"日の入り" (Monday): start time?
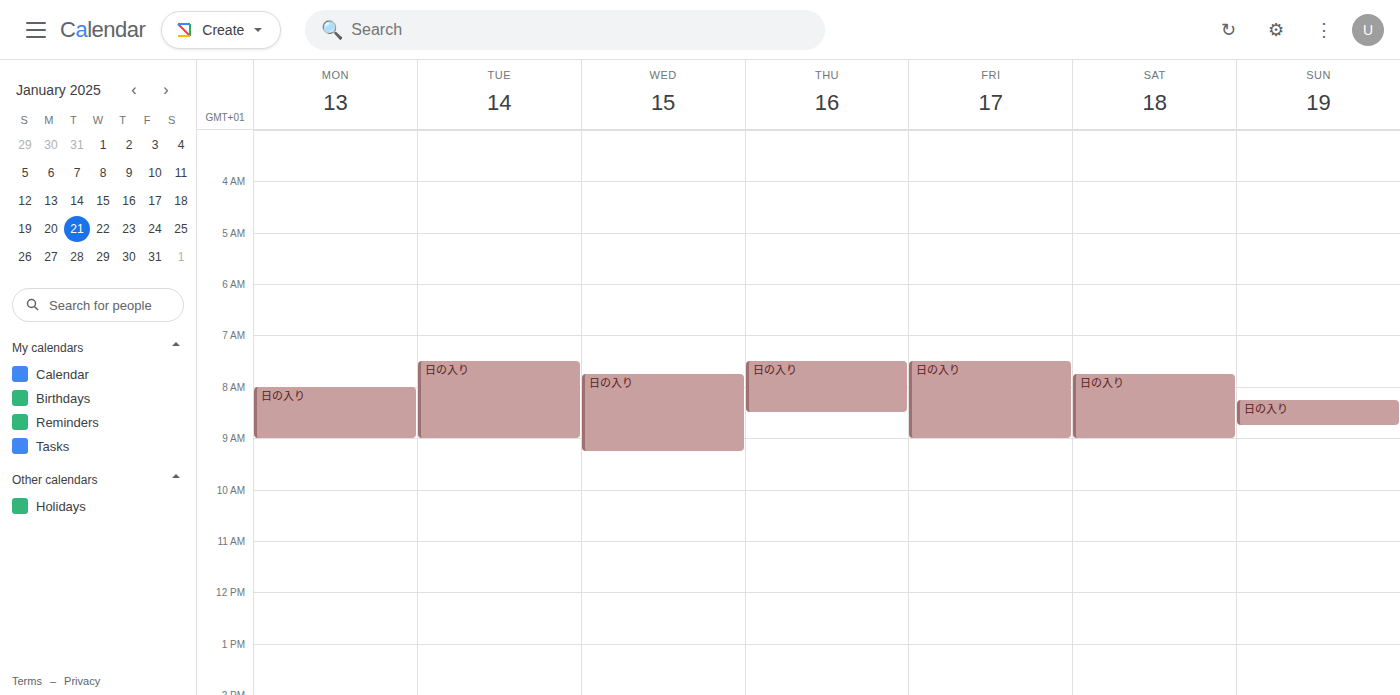
8:00 AM